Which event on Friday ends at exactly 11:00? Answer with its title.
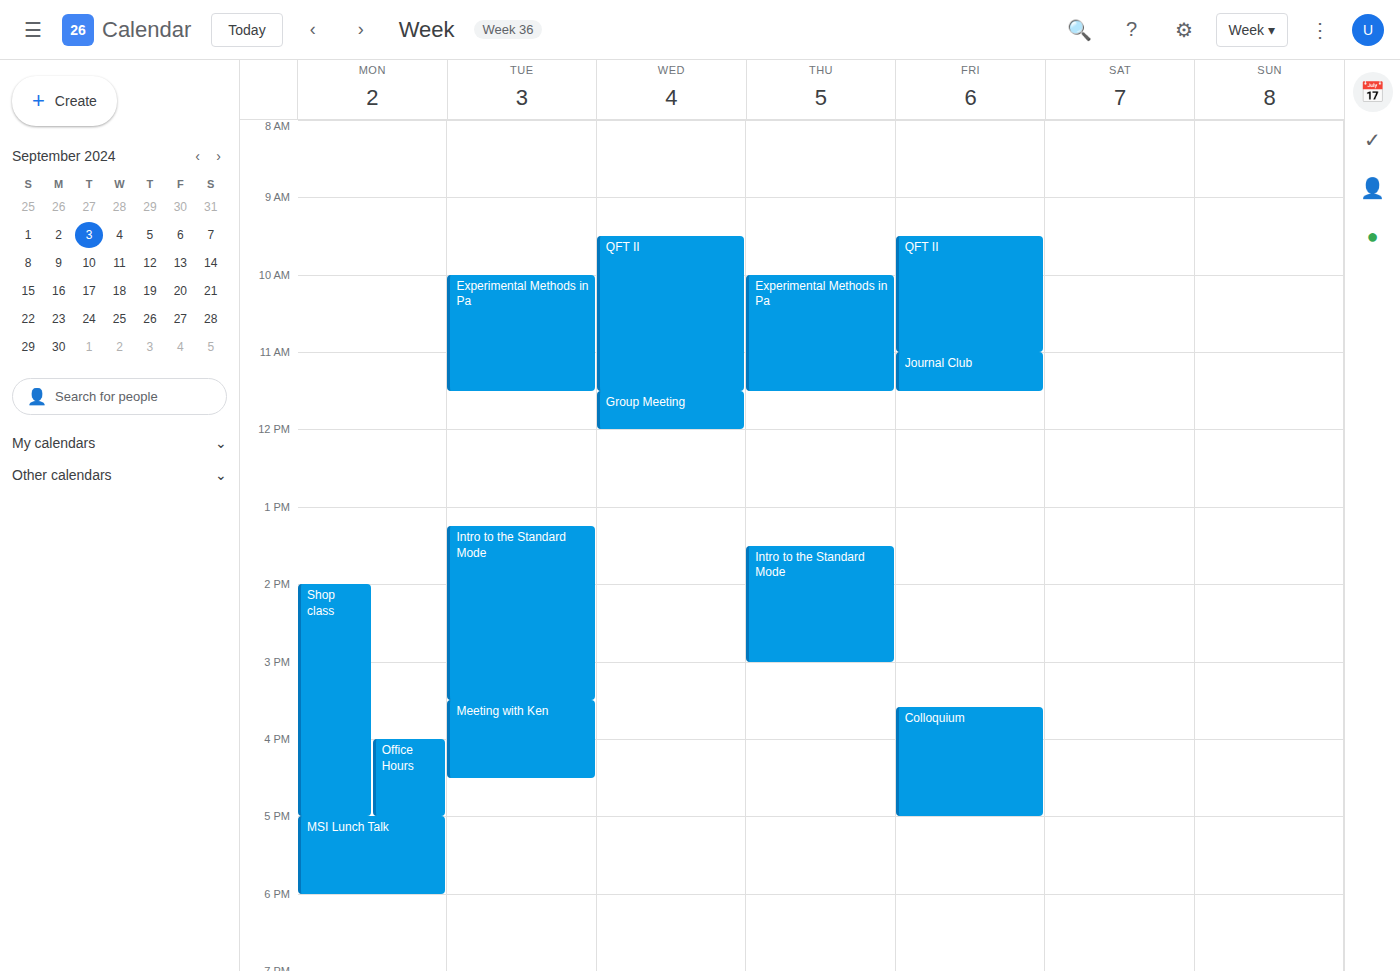
"QFT II"